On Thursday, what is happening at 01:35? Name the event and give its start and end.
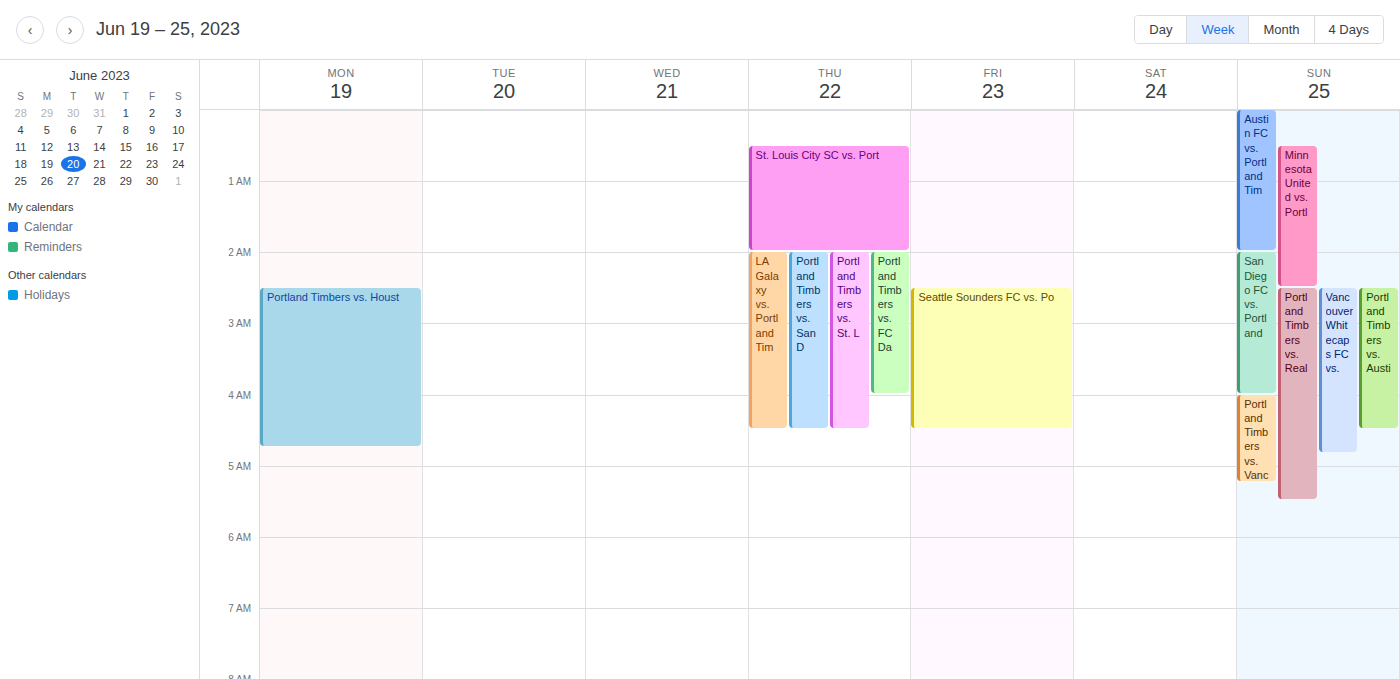
"St. Louis City SC vs. Port", 00:30 to 02:00